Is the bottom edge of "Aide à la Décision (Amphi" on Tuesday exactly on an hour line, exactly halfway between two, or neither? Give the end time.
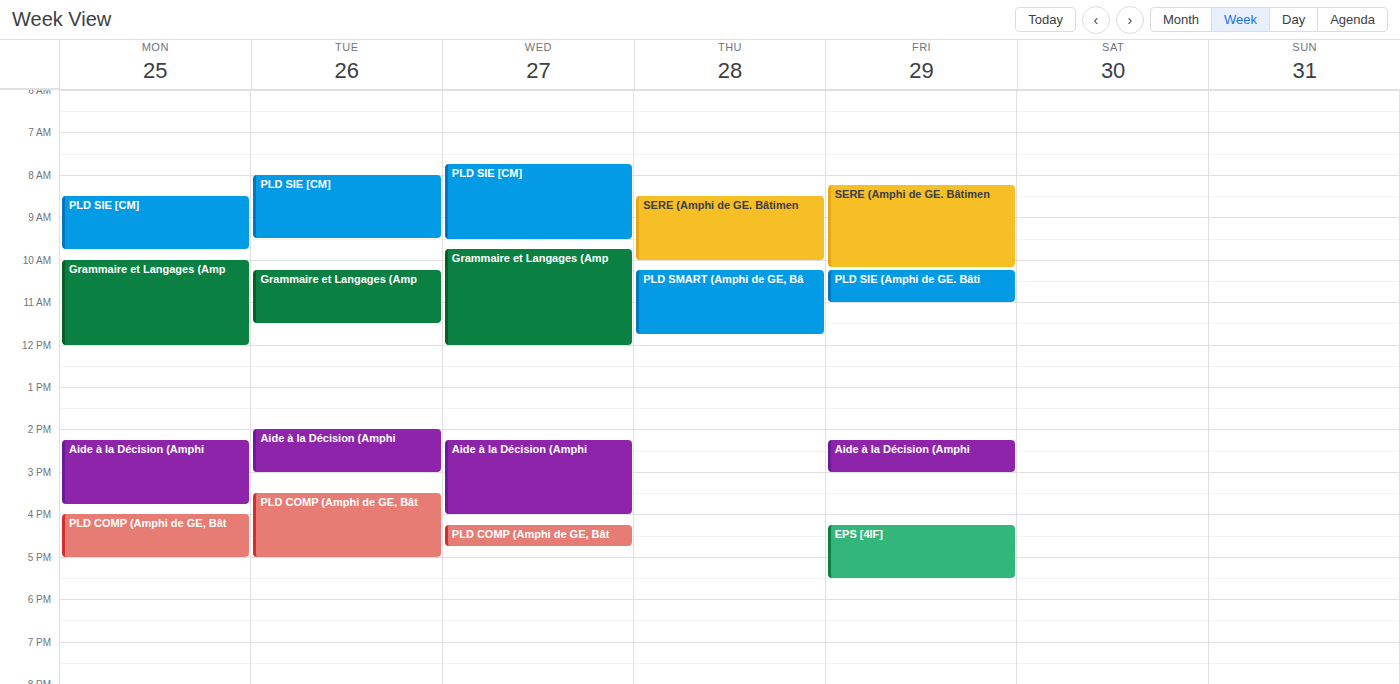
15:00 -- exactly on the 15:00 line.